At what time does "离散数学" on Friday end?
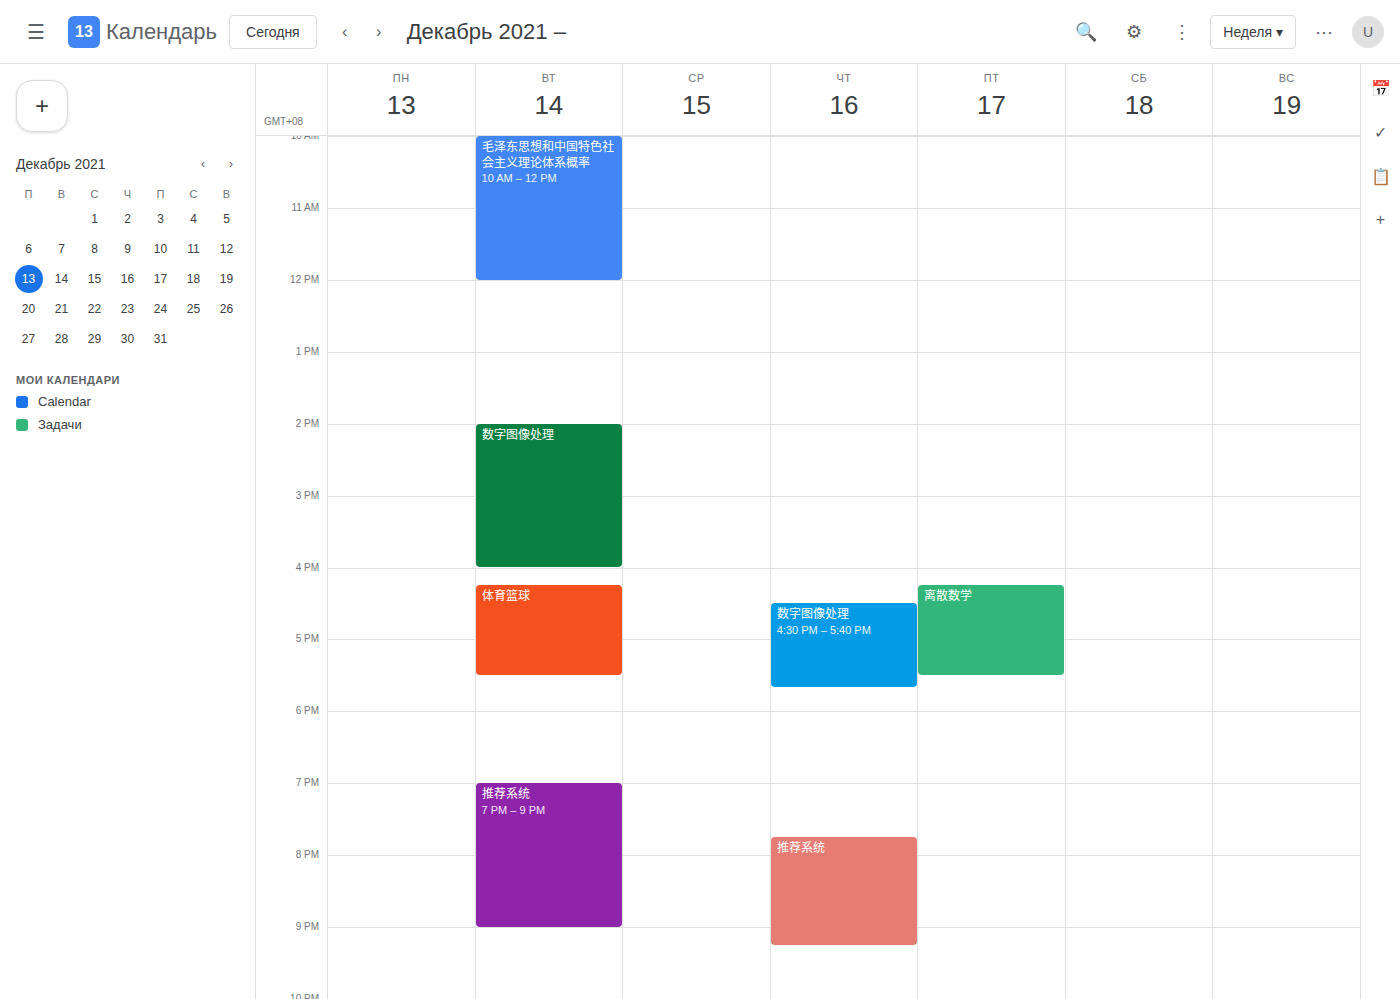
5:30 PM